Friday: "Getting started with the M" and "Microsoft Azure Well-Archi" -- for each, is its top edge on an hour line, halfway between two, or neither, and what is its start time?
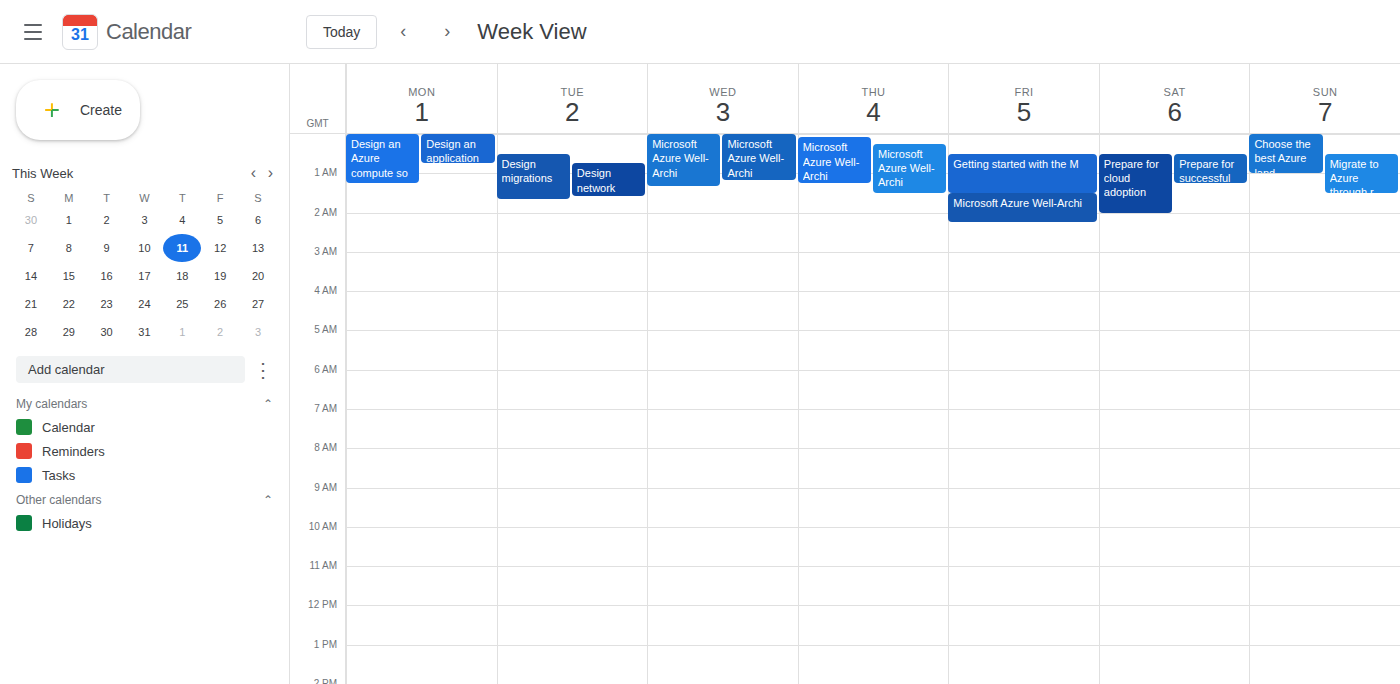
"Getting started with the M": 12:30 AM, halfway between the 12 AM and 1 AM lines. "Microsoft Azure Well-Archi": 1:30 AM, halfway between the 1 AM and 2 AM lines.